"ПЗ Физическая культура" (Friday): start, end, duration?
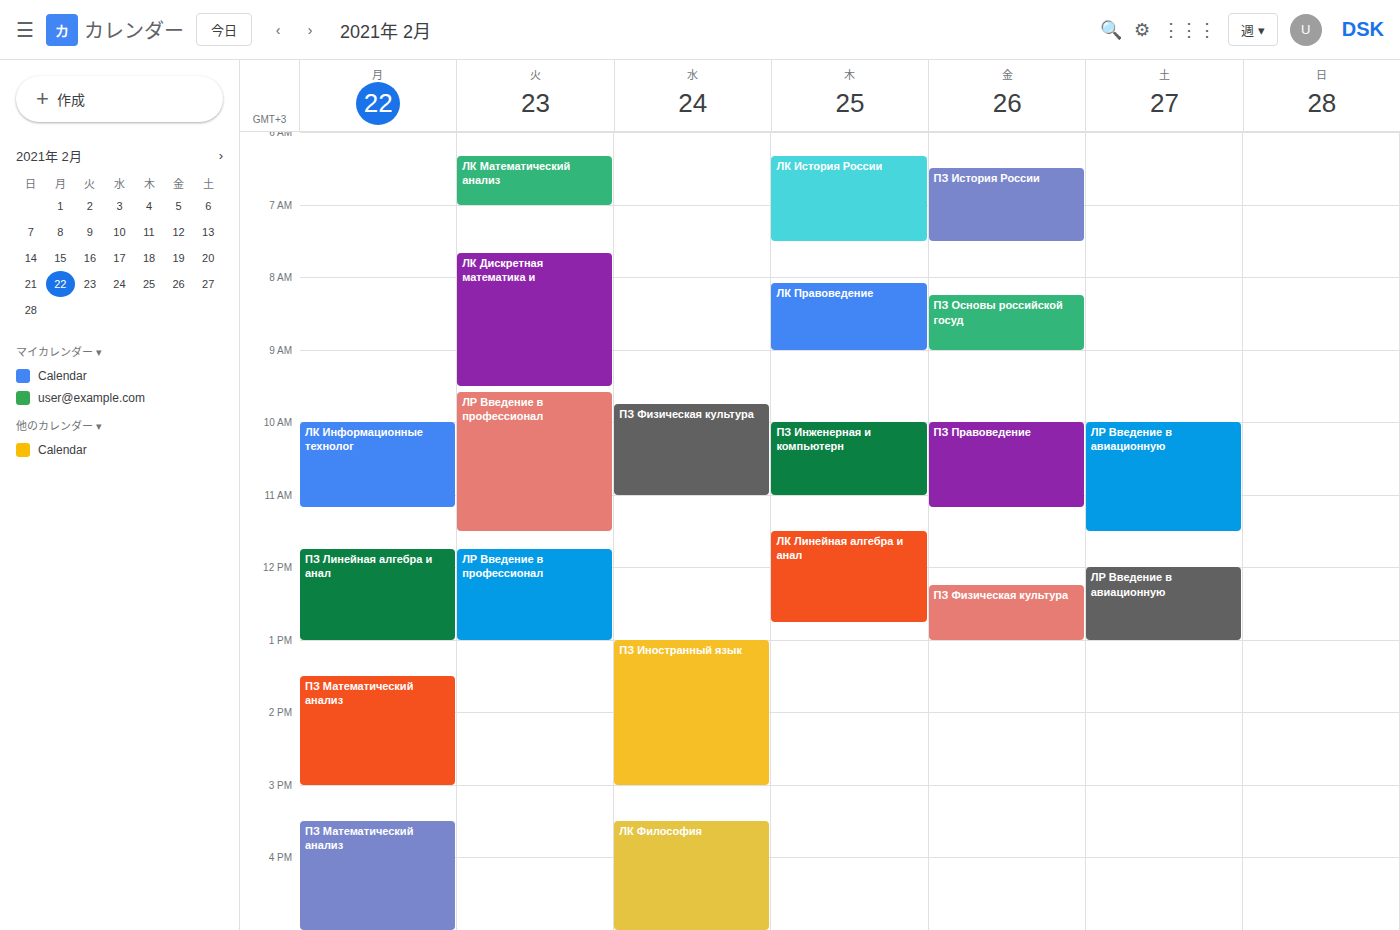
12:15 PM to 1:00 PM, 45 minutes